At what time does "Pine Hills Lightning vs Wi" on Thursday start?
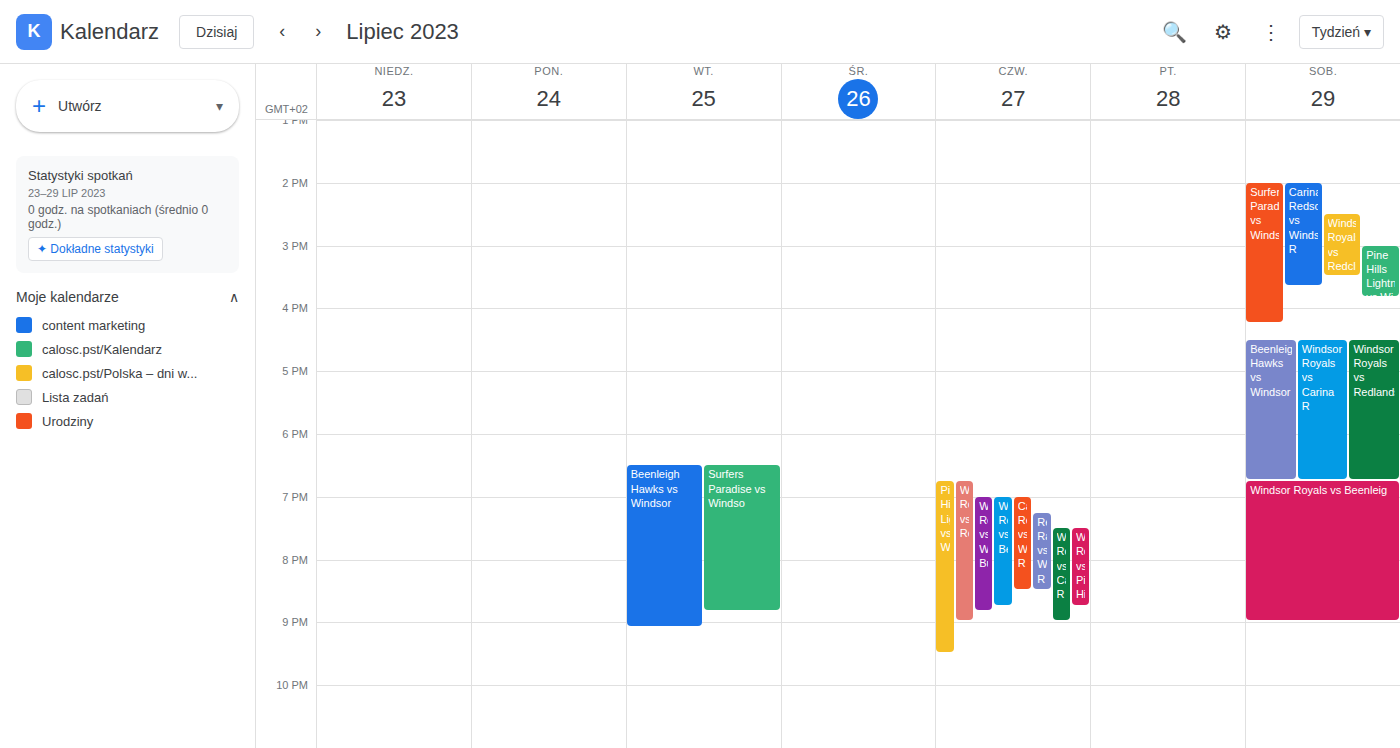
18:45